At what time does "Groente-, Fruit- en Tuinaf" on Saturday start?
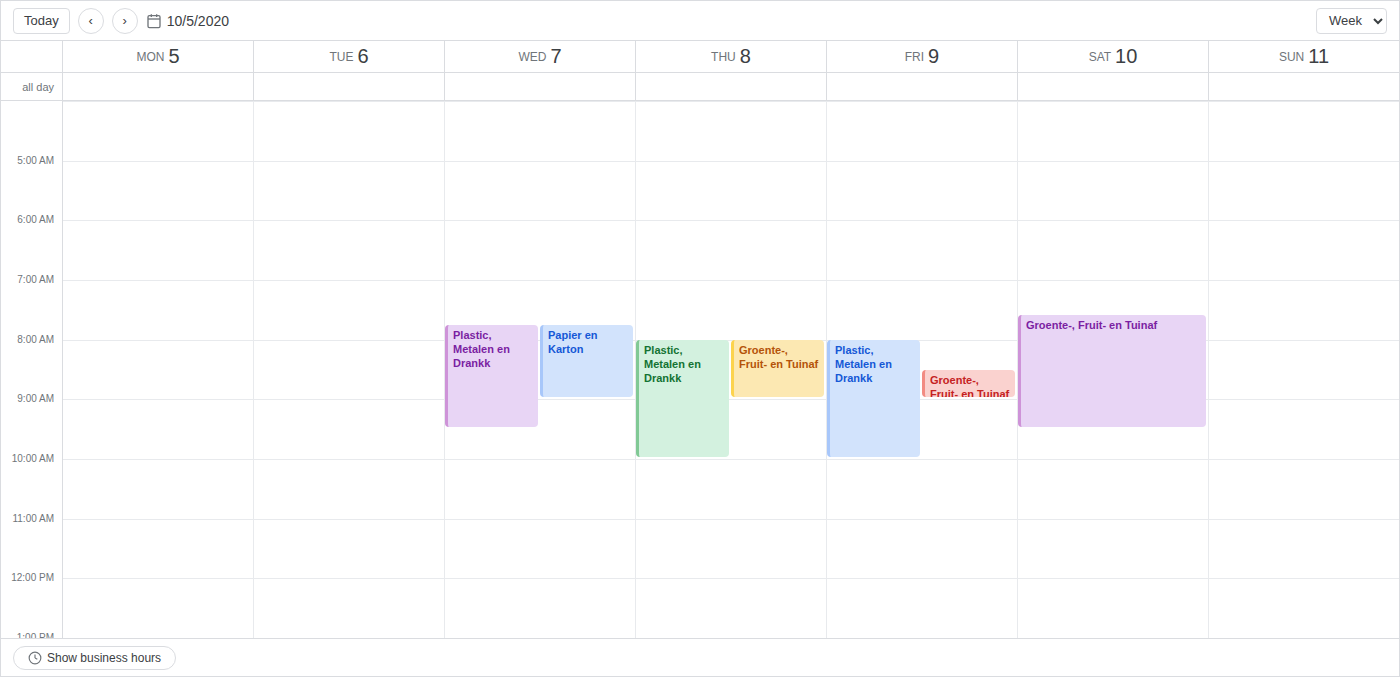
7:35 AM